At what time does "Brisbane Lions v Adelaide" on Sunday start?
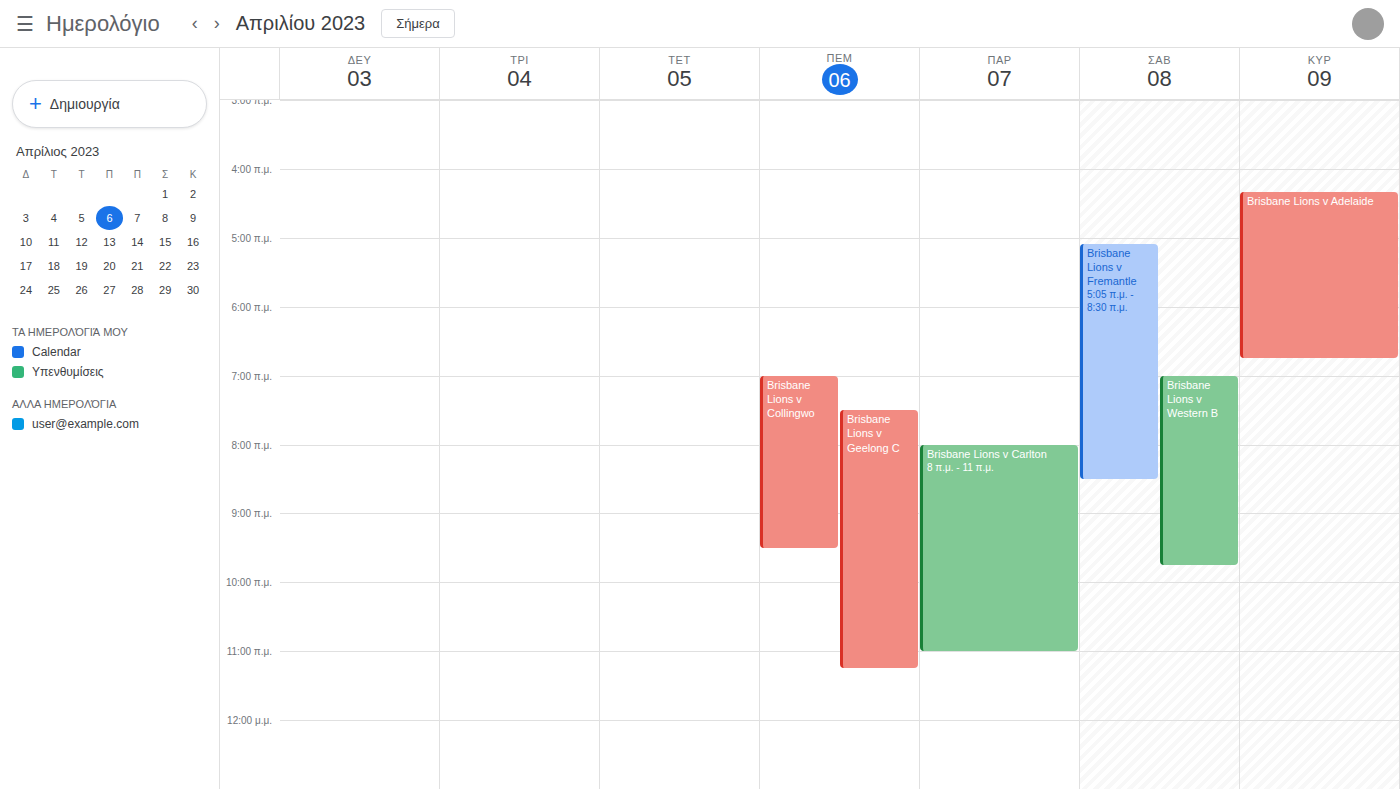
4:20 AM